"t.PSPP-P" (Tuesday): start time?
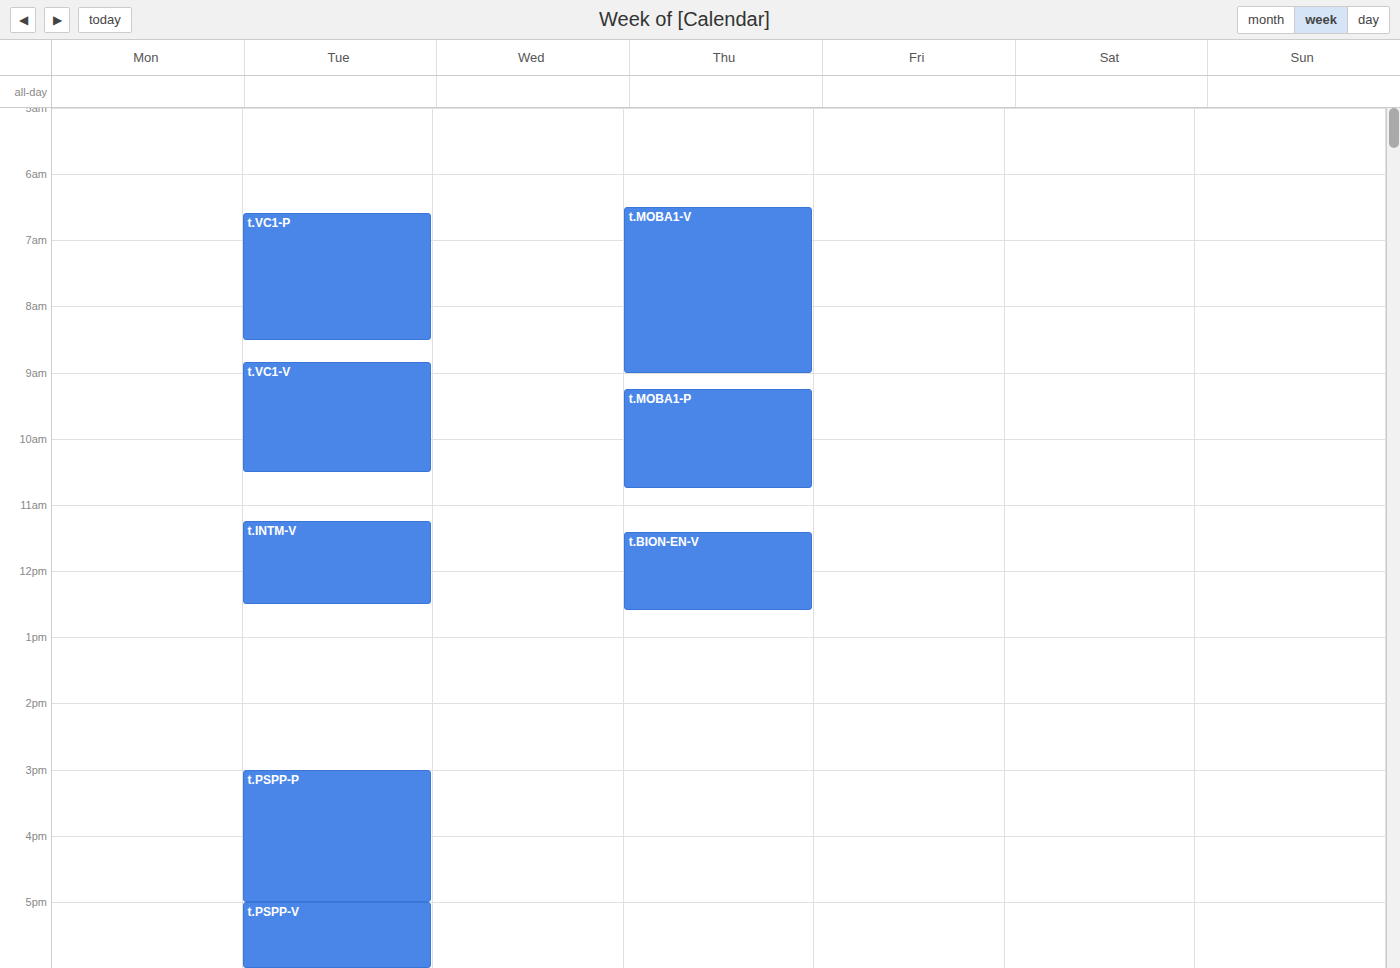
3:00 PM